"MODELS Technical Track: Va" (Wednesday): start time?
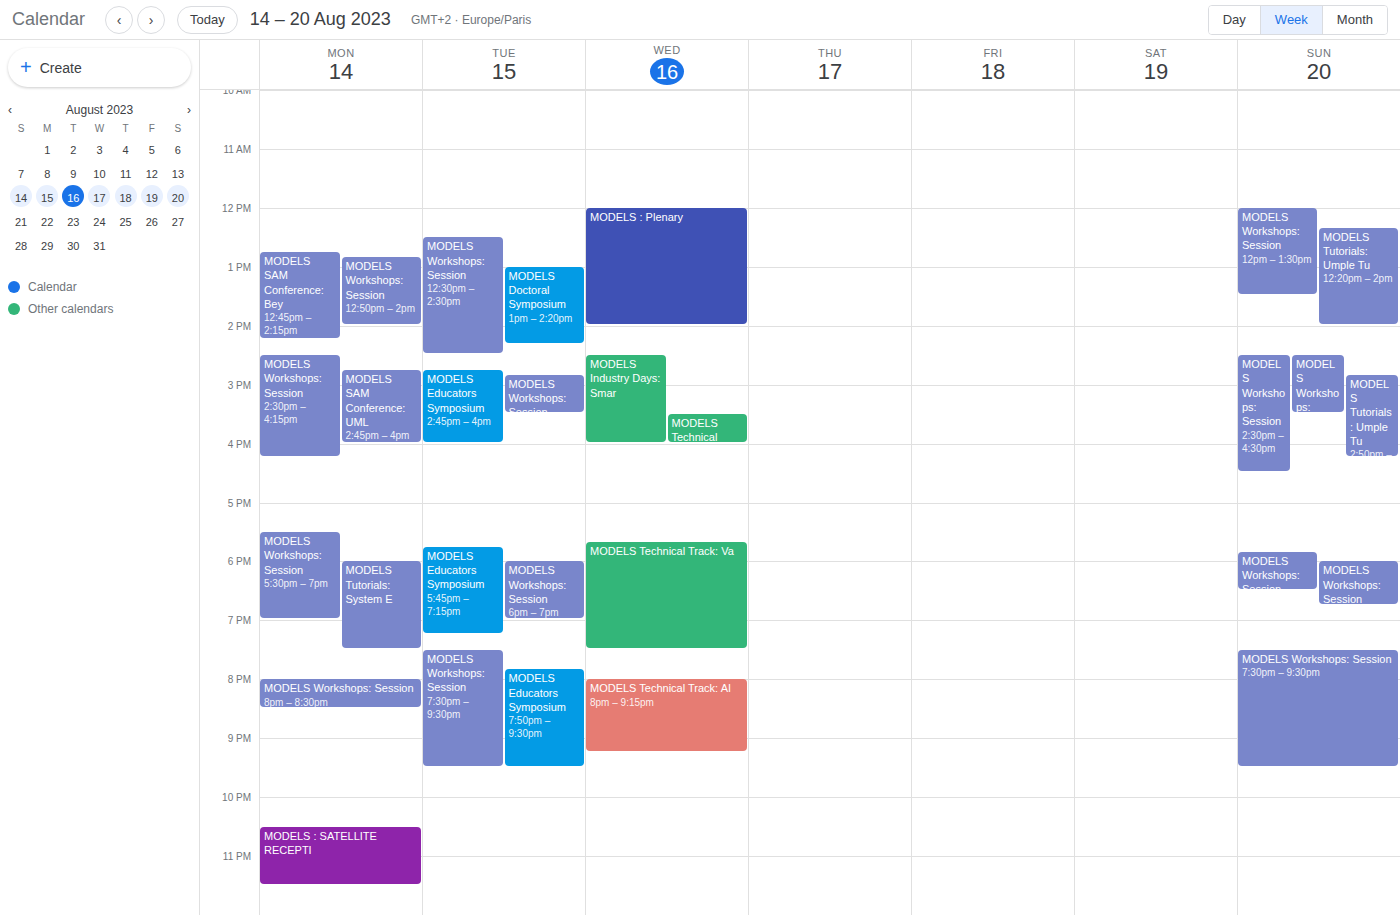
5:40 PM